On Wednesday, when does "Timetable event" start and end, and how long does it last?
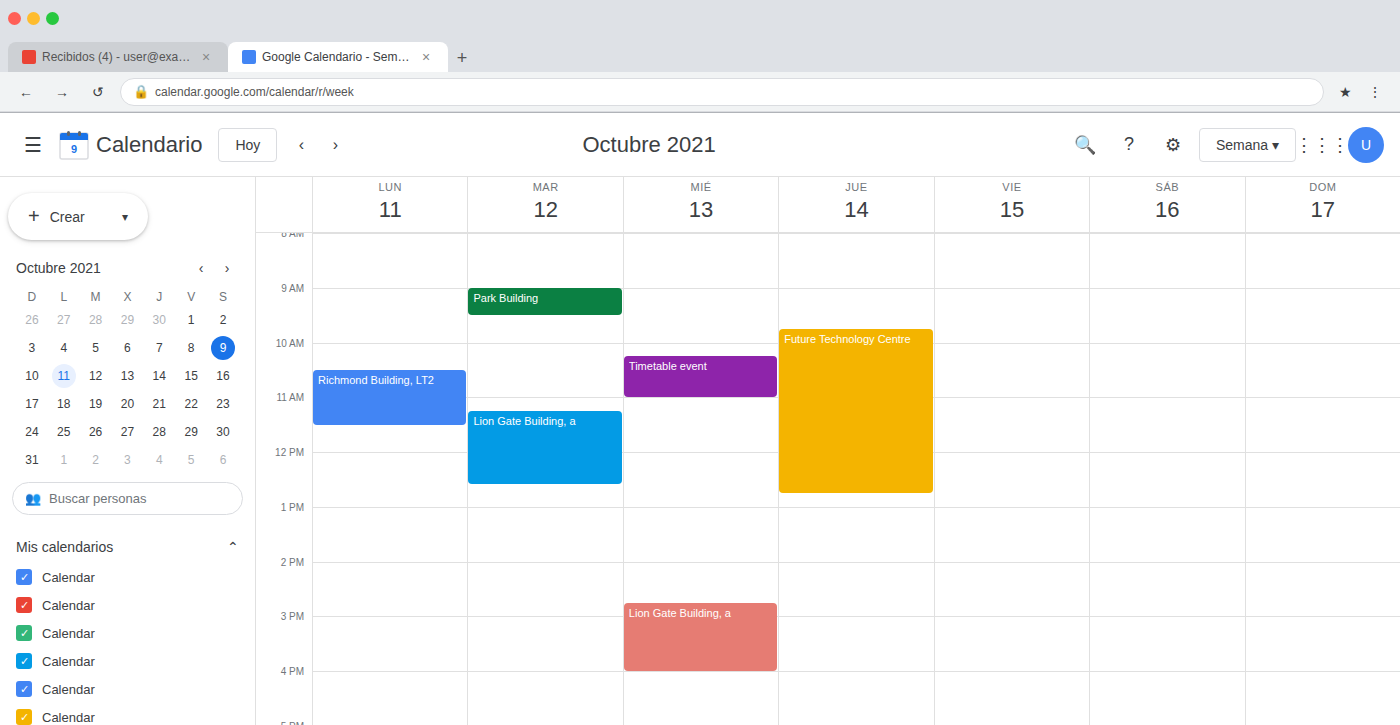
10:15 to 11:00, 45 minutes